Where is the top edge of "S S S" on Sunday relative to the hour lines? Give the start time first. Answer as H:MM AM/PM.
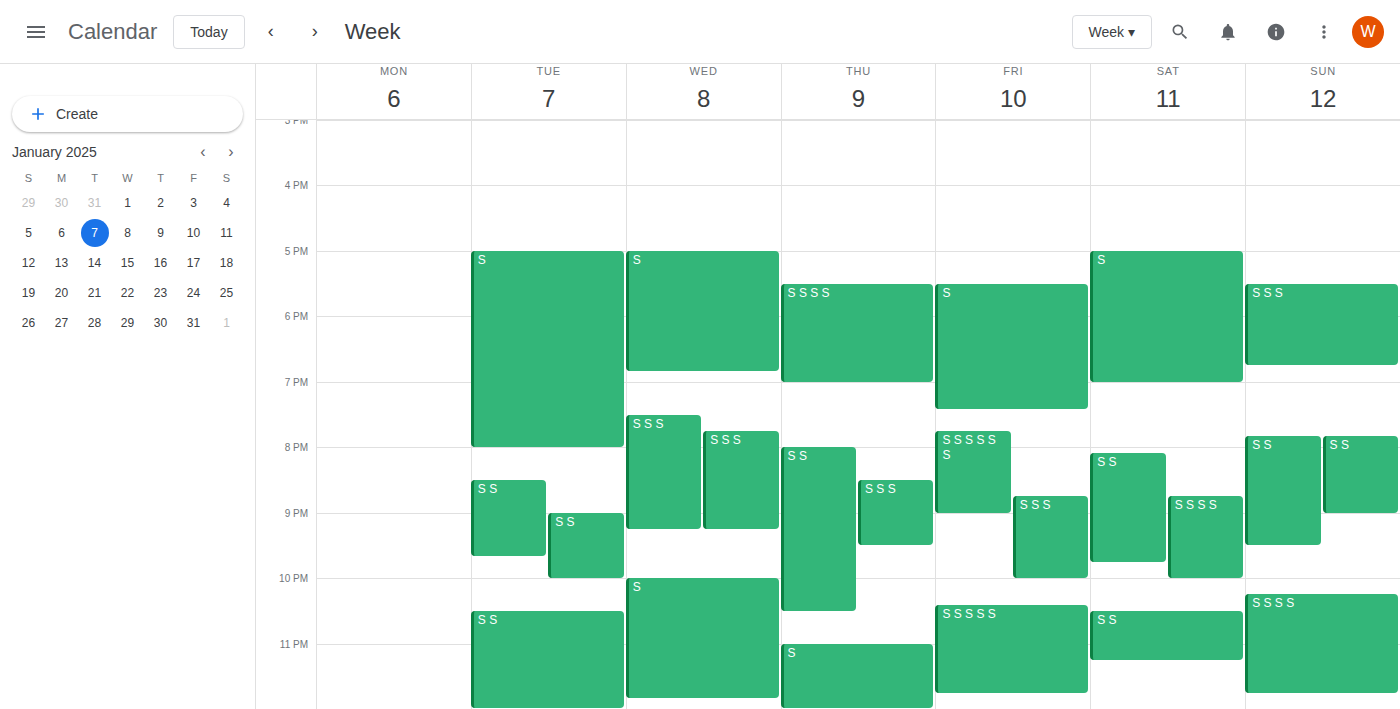
5:30 PM -- halfway between the 5 PM and 6 PM lines.